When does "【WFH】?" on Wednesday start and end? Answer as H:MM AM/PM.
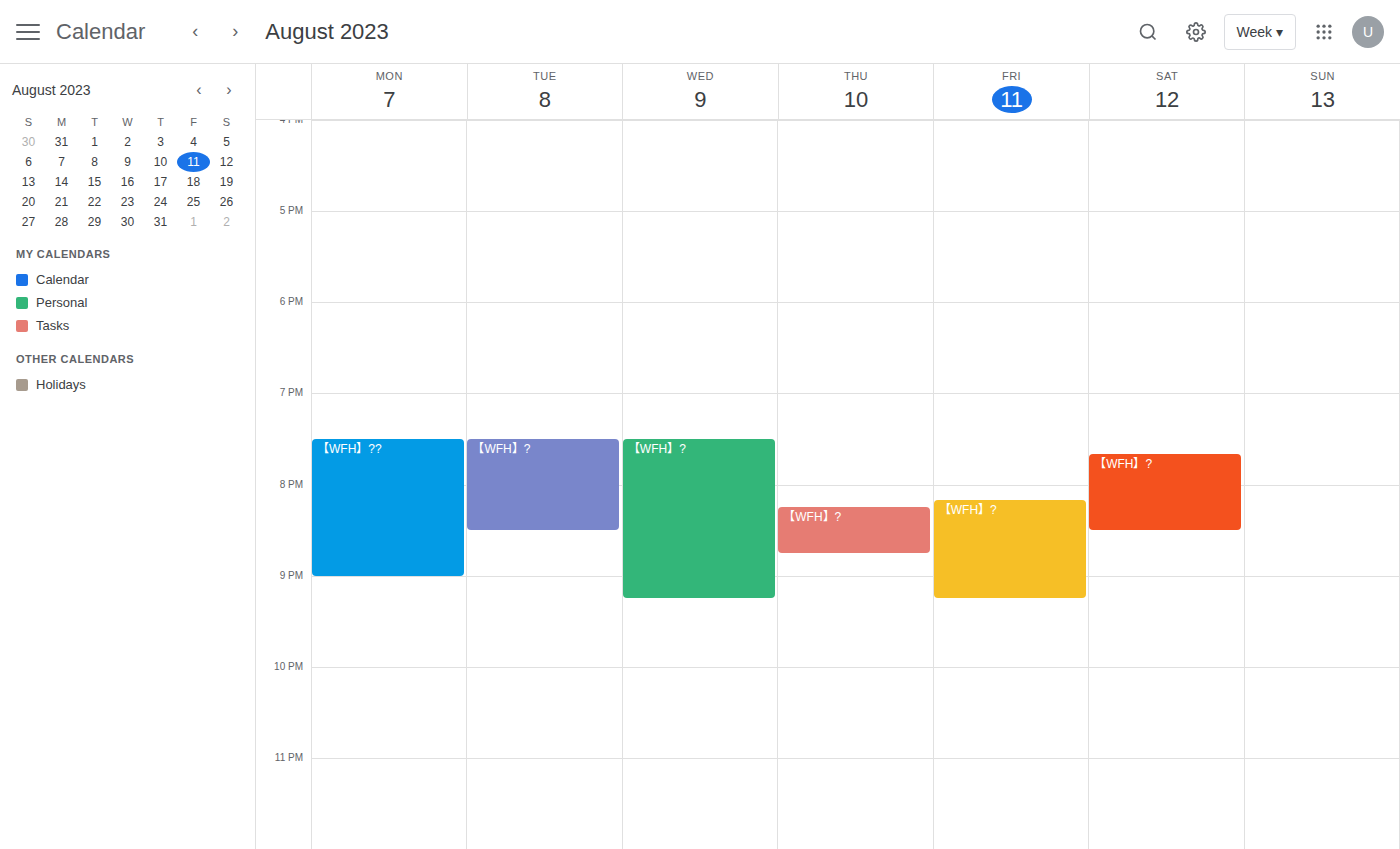
7:30 PM to 9:15 PM